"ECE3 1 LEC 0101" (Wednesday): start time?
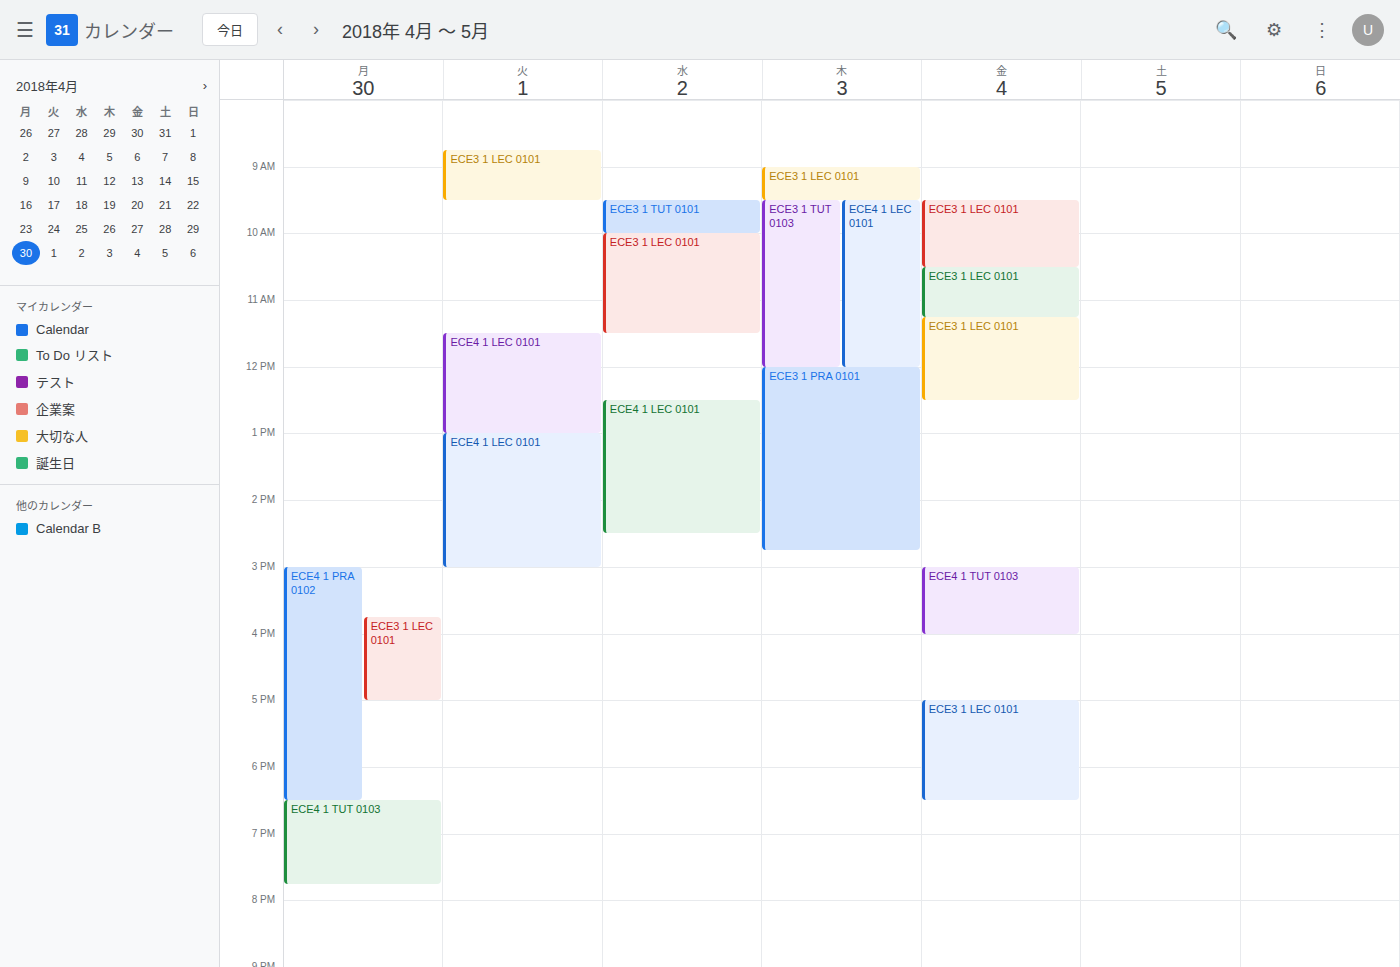
10:00